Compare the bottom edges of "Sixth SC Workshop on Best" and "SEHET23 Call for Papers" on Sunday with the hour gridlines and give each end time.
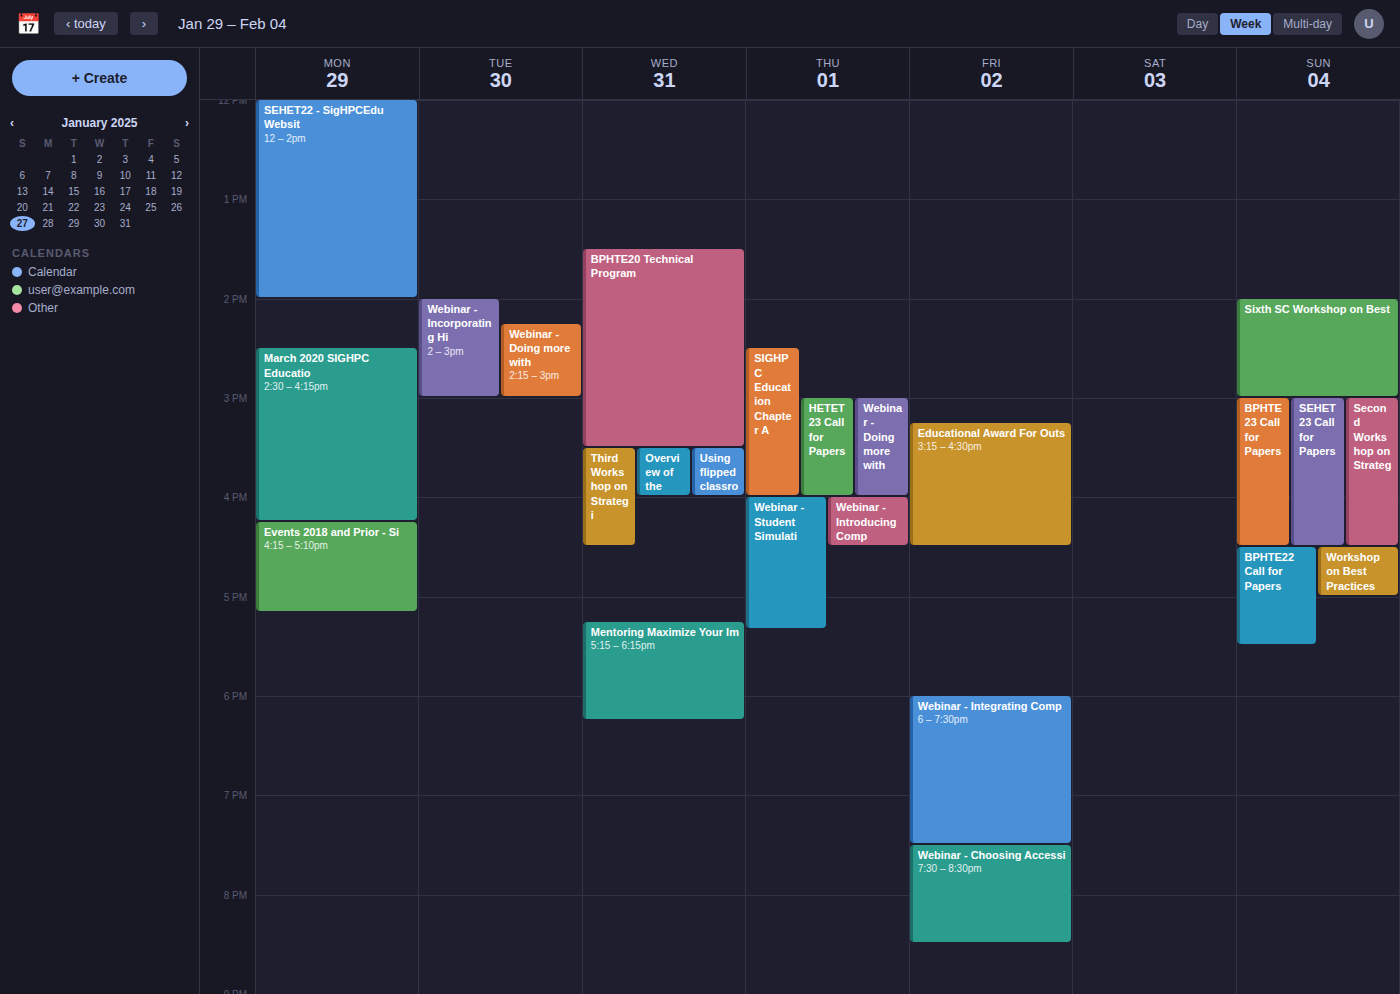
"Sixth SC Workshop on Best": 3:00 PM, exactly on the 3 PM line. "SEHET23 Call for Papers": 4:30 PM, halfway between the 4 PM and 5 PM lines.